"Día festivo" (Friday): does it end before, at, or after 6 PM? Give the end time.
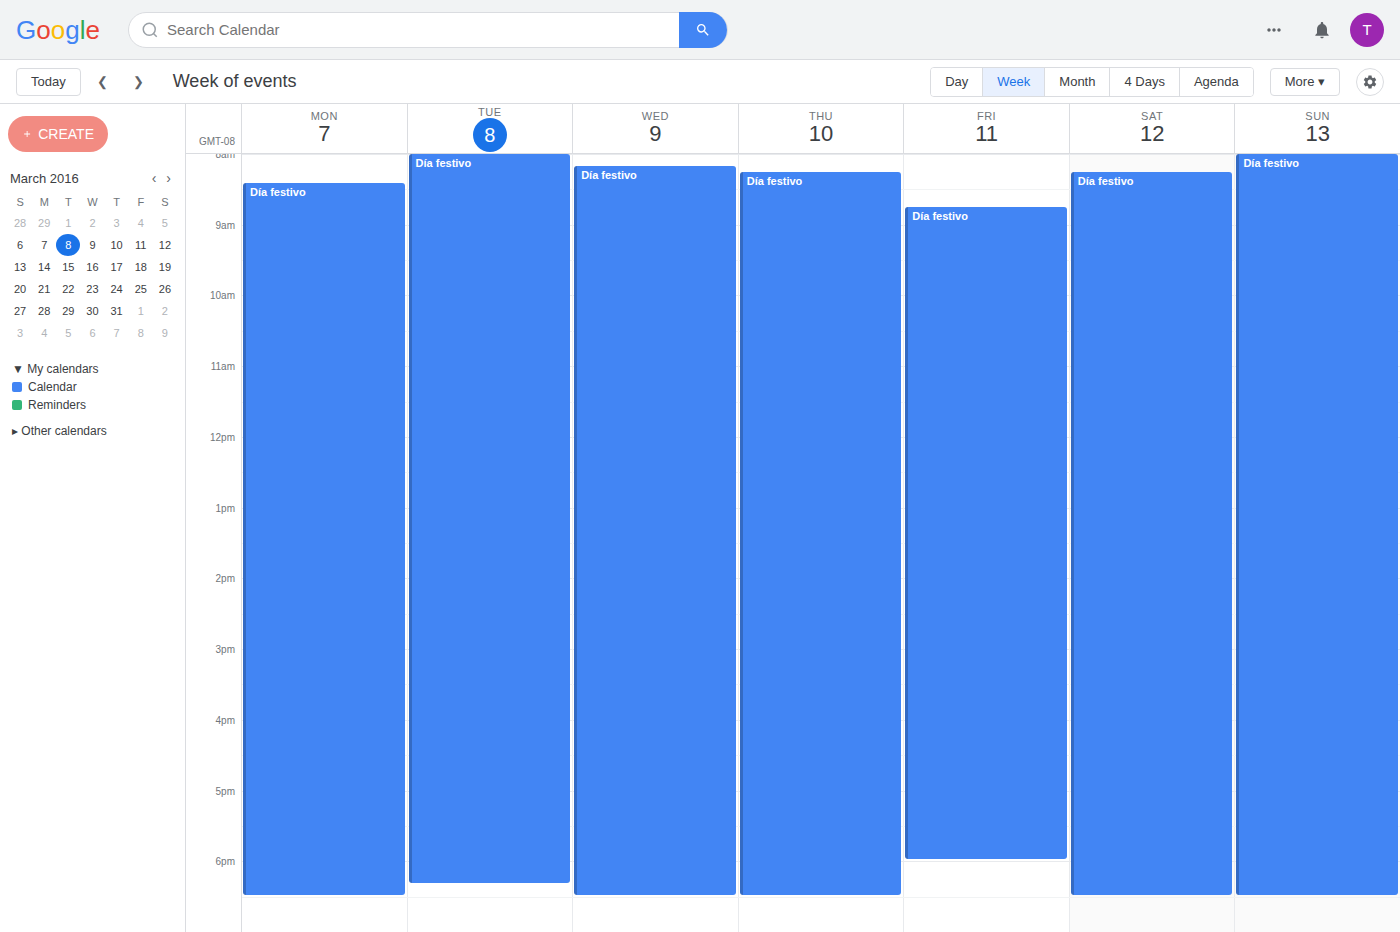
6:00 PM -- exactly at 6 PM, on the 6 PM line.